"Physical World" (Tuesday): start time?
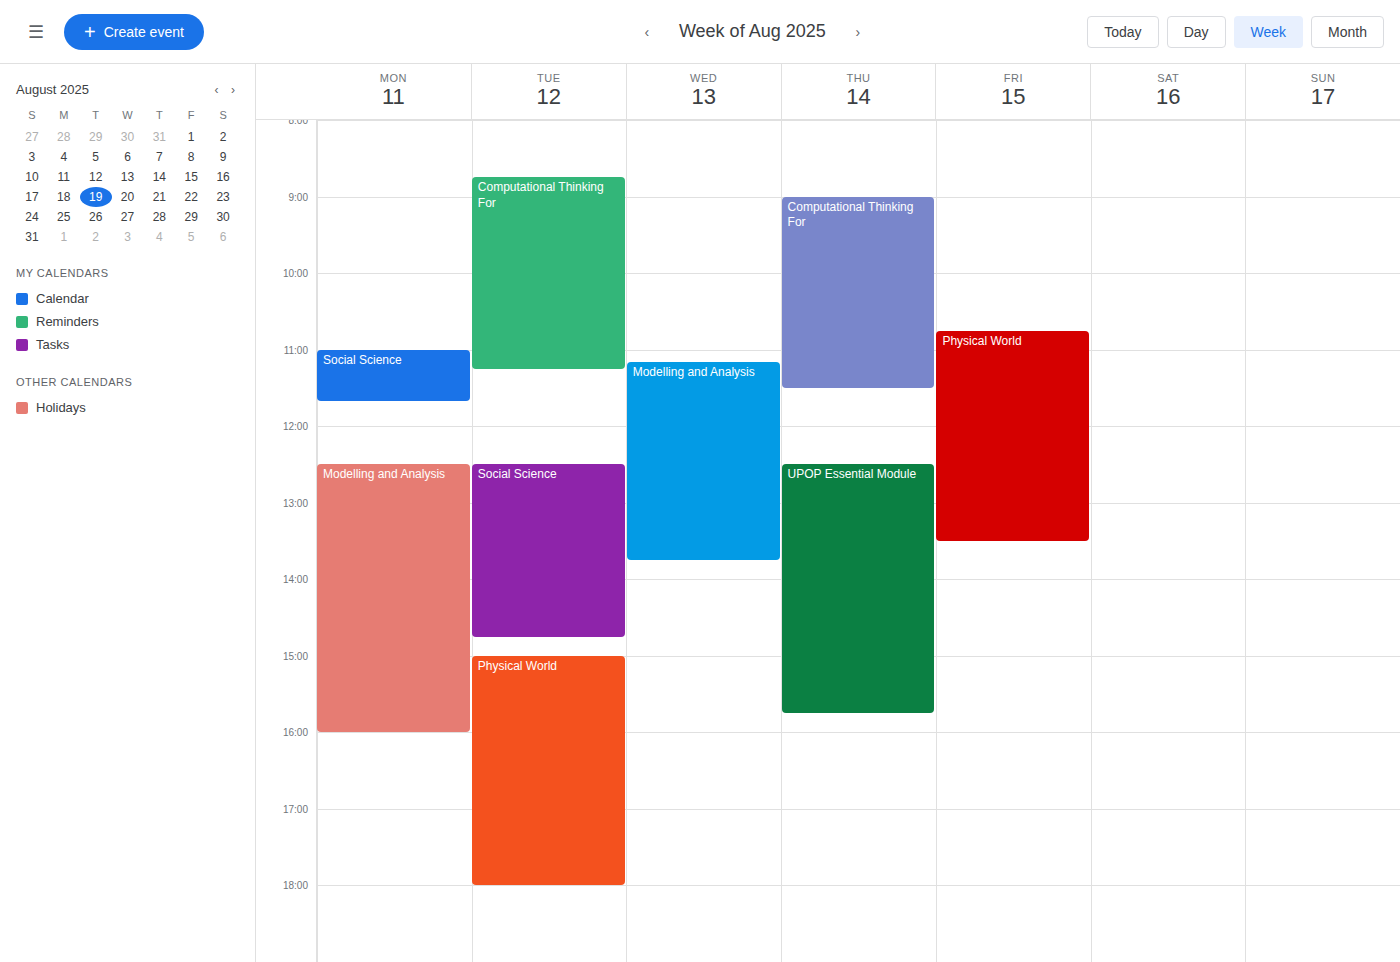
3:00 PM